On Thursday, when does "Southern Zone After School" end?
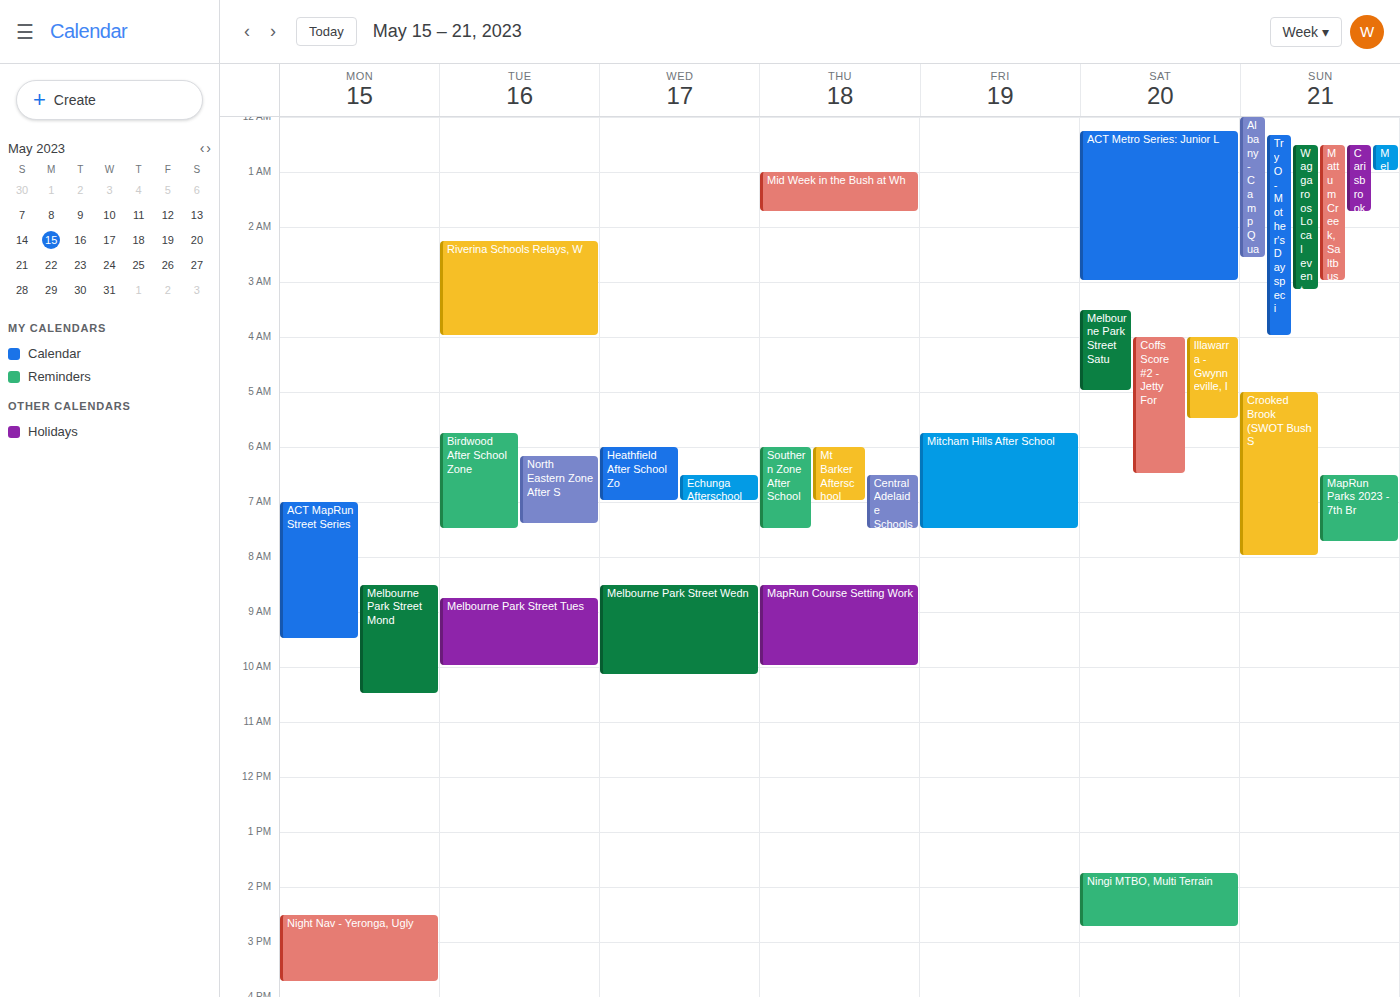
7:30 AM